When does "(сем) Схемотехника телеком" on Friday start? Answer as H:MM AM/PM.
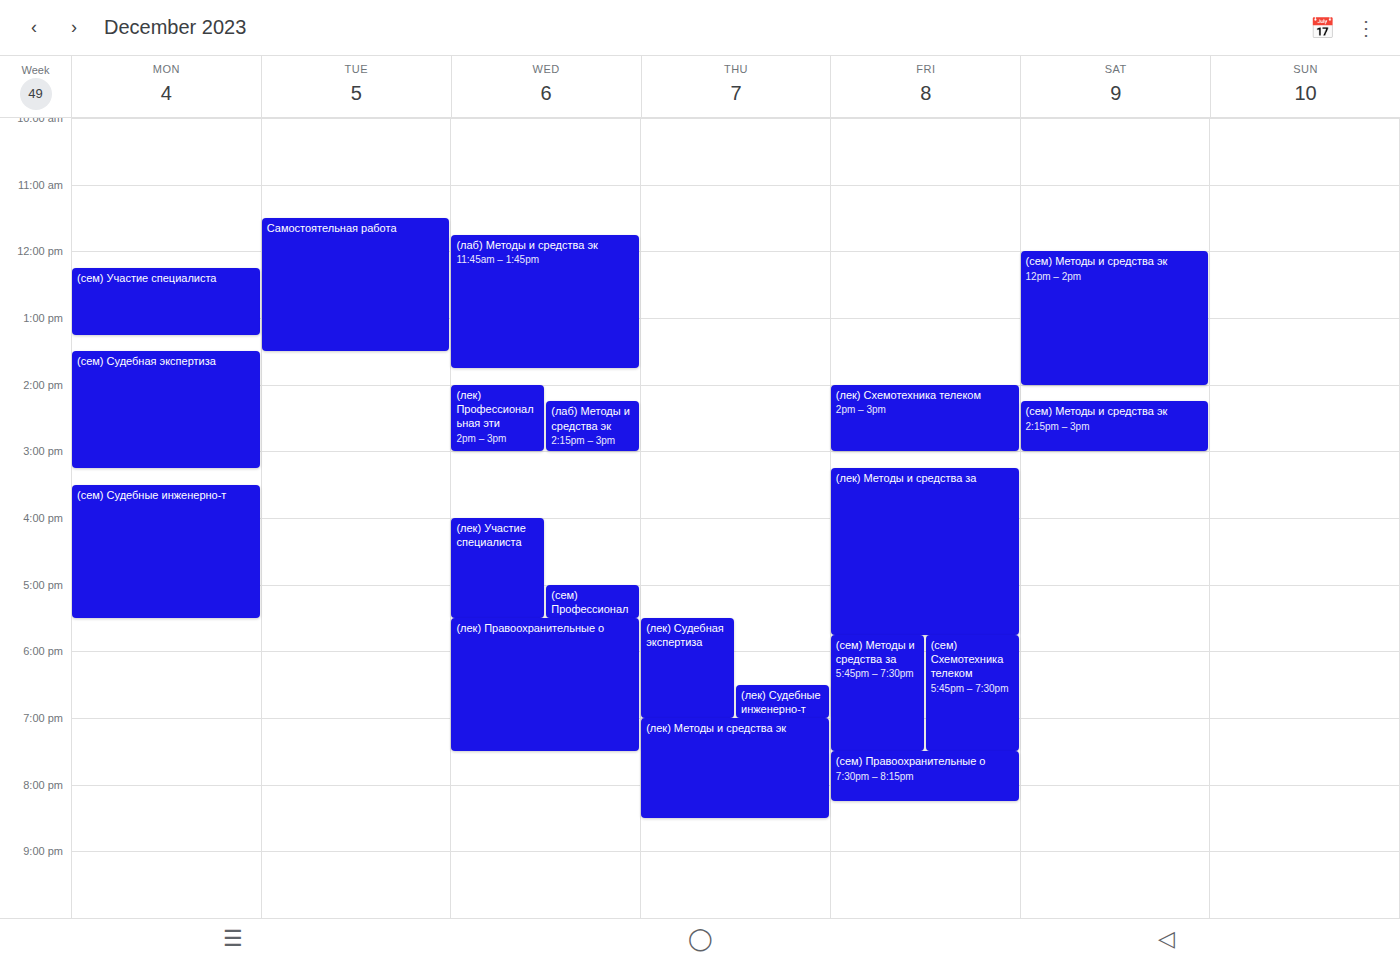
5:45 PM